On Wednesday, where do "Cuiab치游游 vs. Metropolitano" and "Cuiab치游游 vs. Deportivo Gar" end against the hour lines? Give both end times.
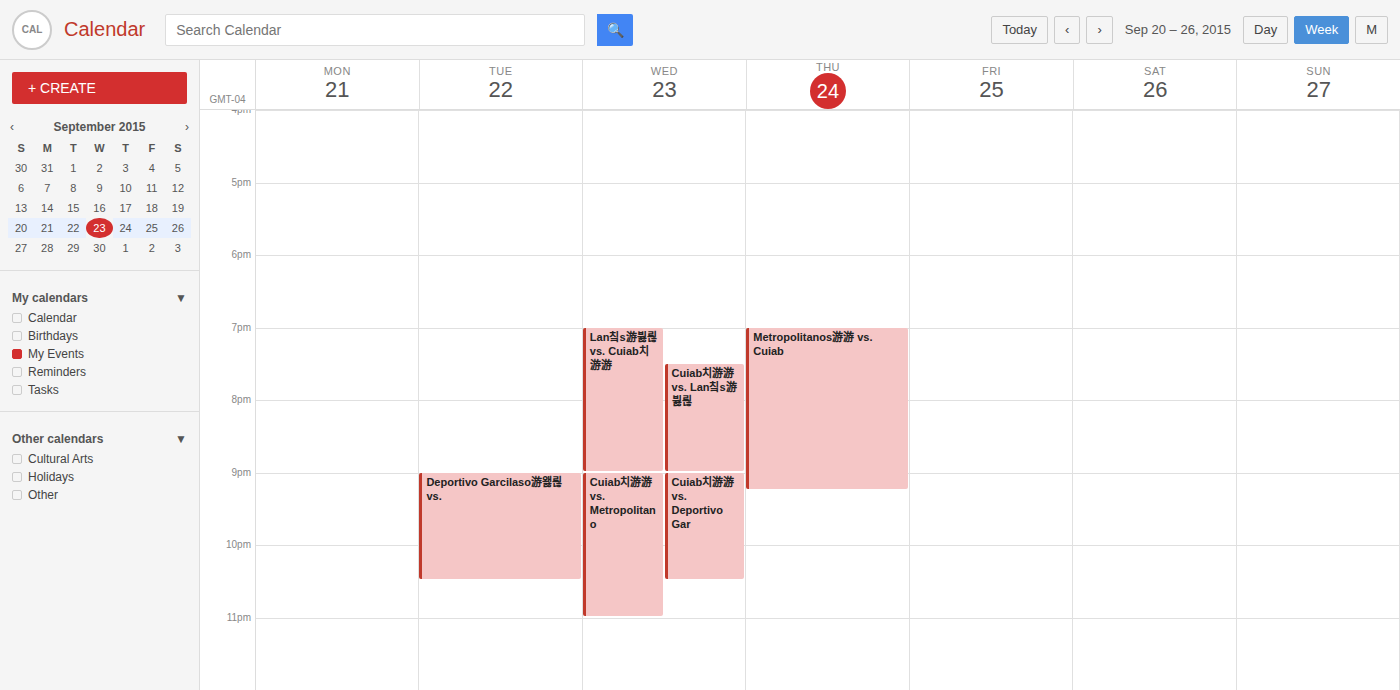
"Cuiab치游游 vs. Metropolitano": 11:00 PM, exactly on the 11 PM line. "Cuiab치游游 vs. Deportivo Gar": 10:30 PM, halfway between the 10 PM and 11 PM lines.